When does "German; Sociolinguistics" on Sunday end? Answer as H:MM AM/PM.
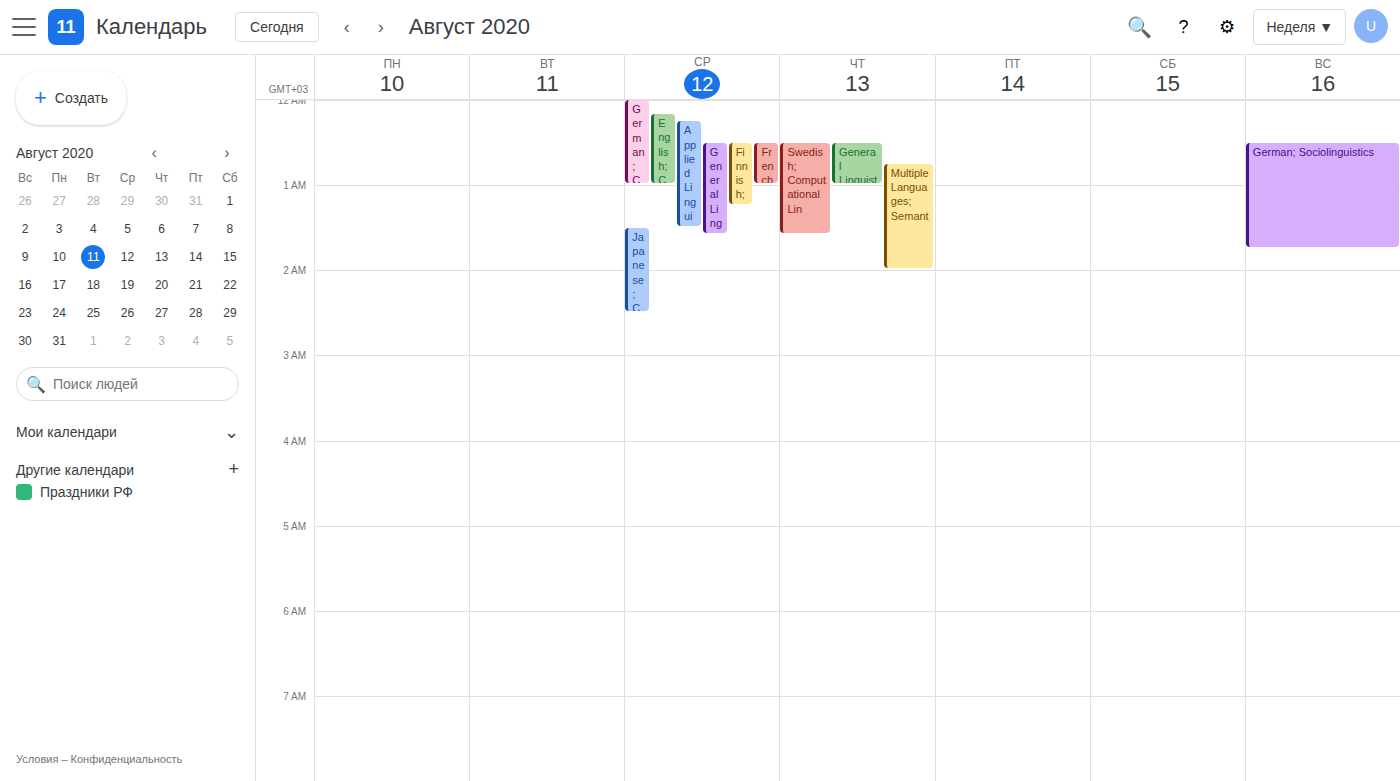
1:45 AM